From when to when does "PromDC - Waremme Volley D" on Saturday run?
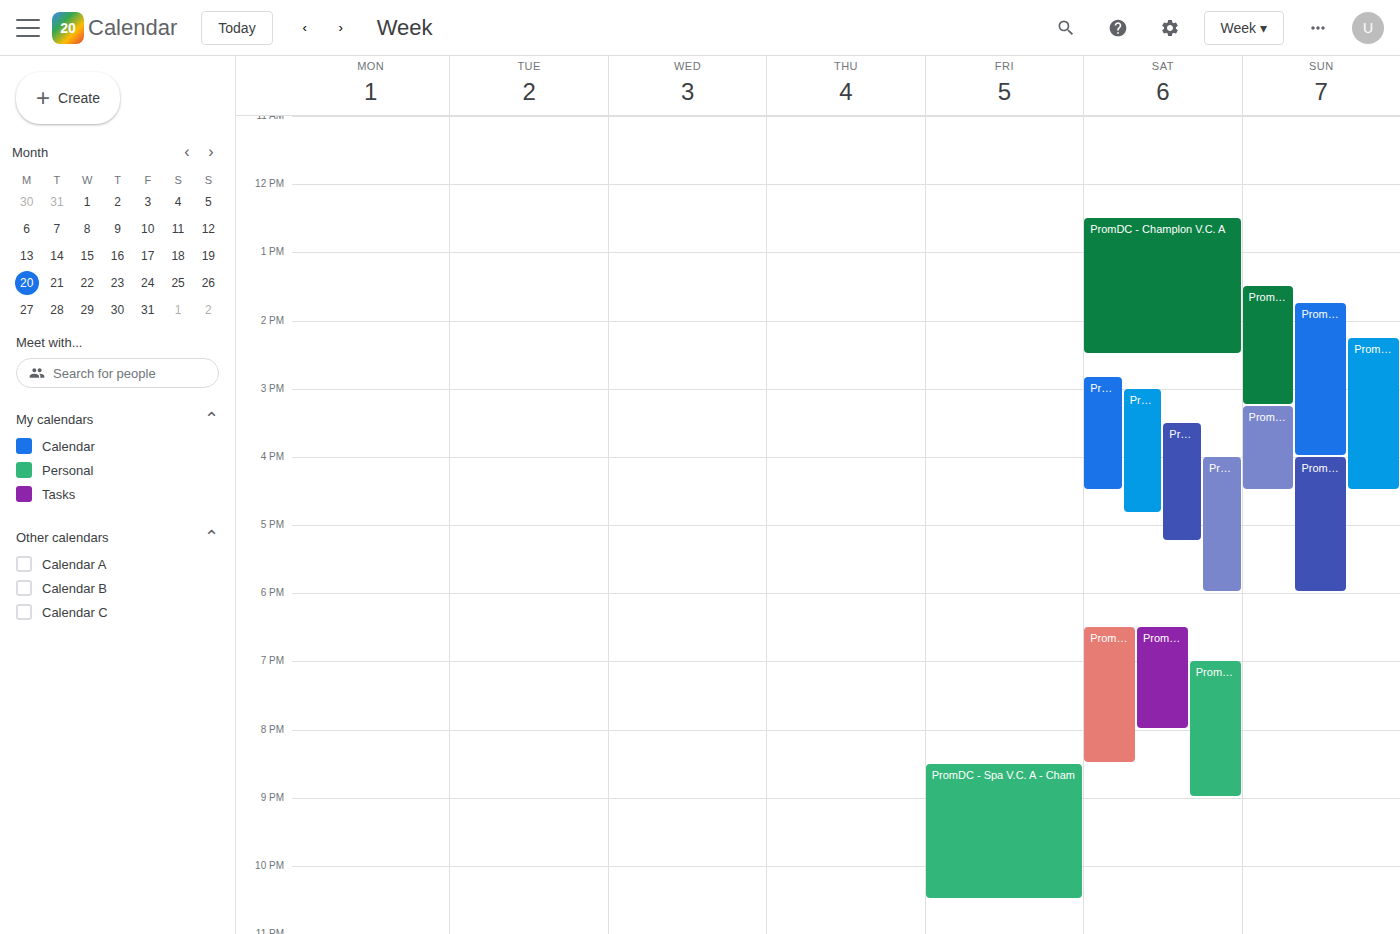
7:00 PM to 9:00 PM